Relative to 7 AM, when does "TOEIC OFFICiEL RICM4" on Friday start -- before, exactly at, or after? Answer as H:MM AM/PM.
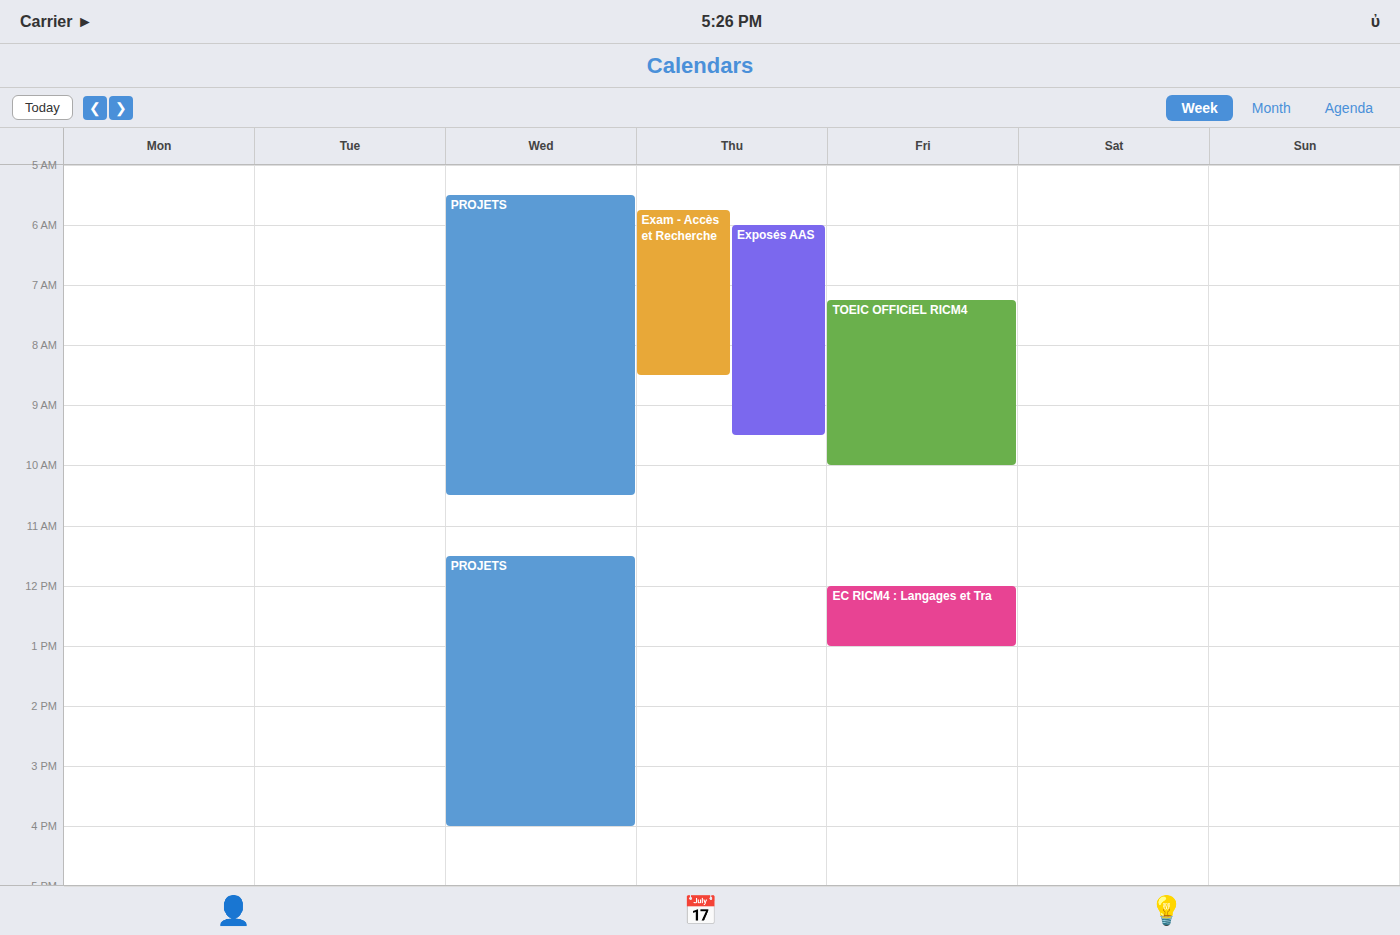
7:15 AM -- after 7 AM, 15 minutes below the 7 AM line.